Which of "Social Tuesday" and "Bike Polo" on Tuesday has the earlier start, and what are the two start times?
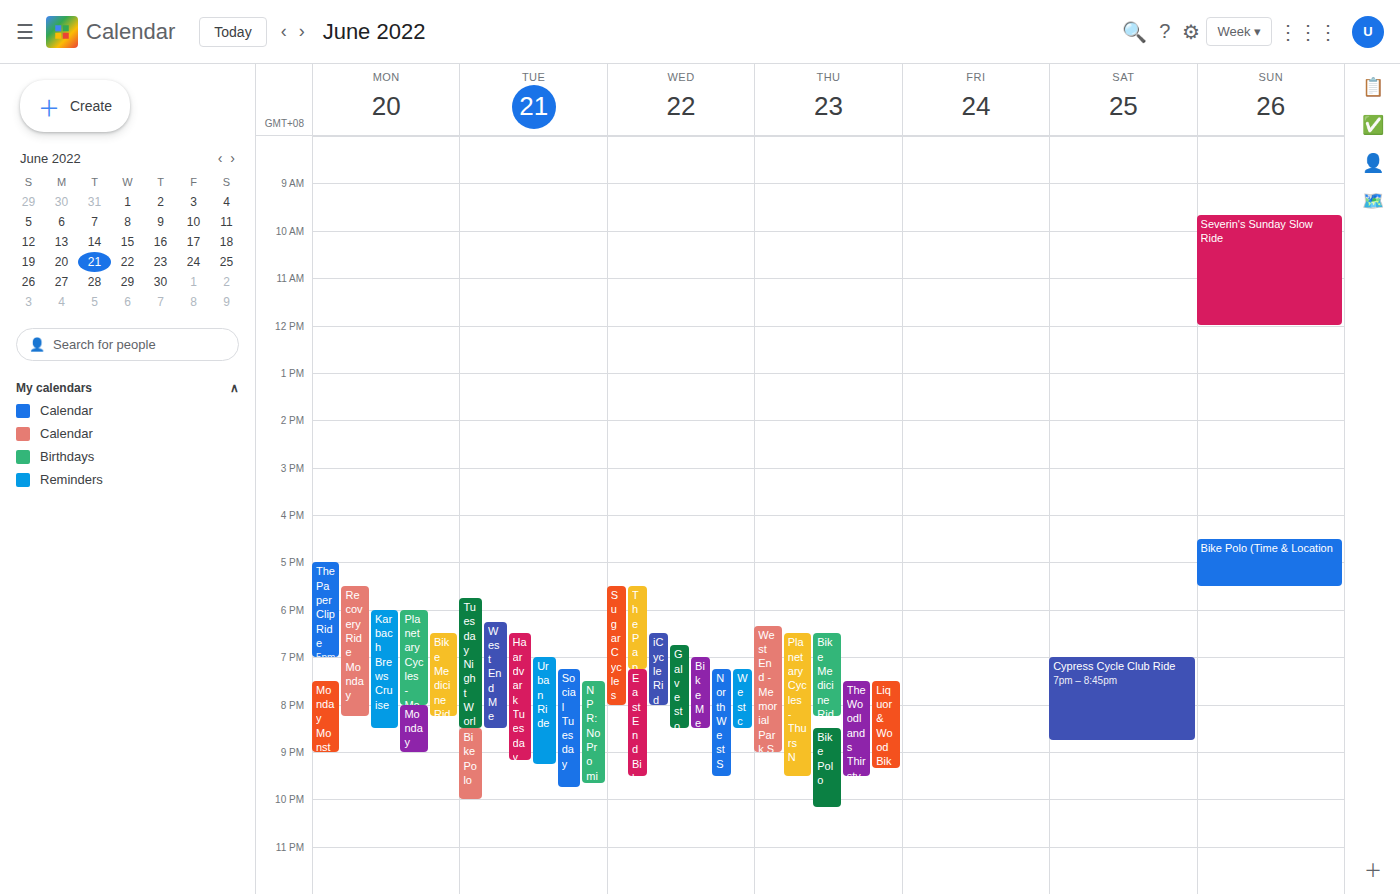
"Social Tuesday" 7:15 PM; "Bike Polo" 8:30 PM.